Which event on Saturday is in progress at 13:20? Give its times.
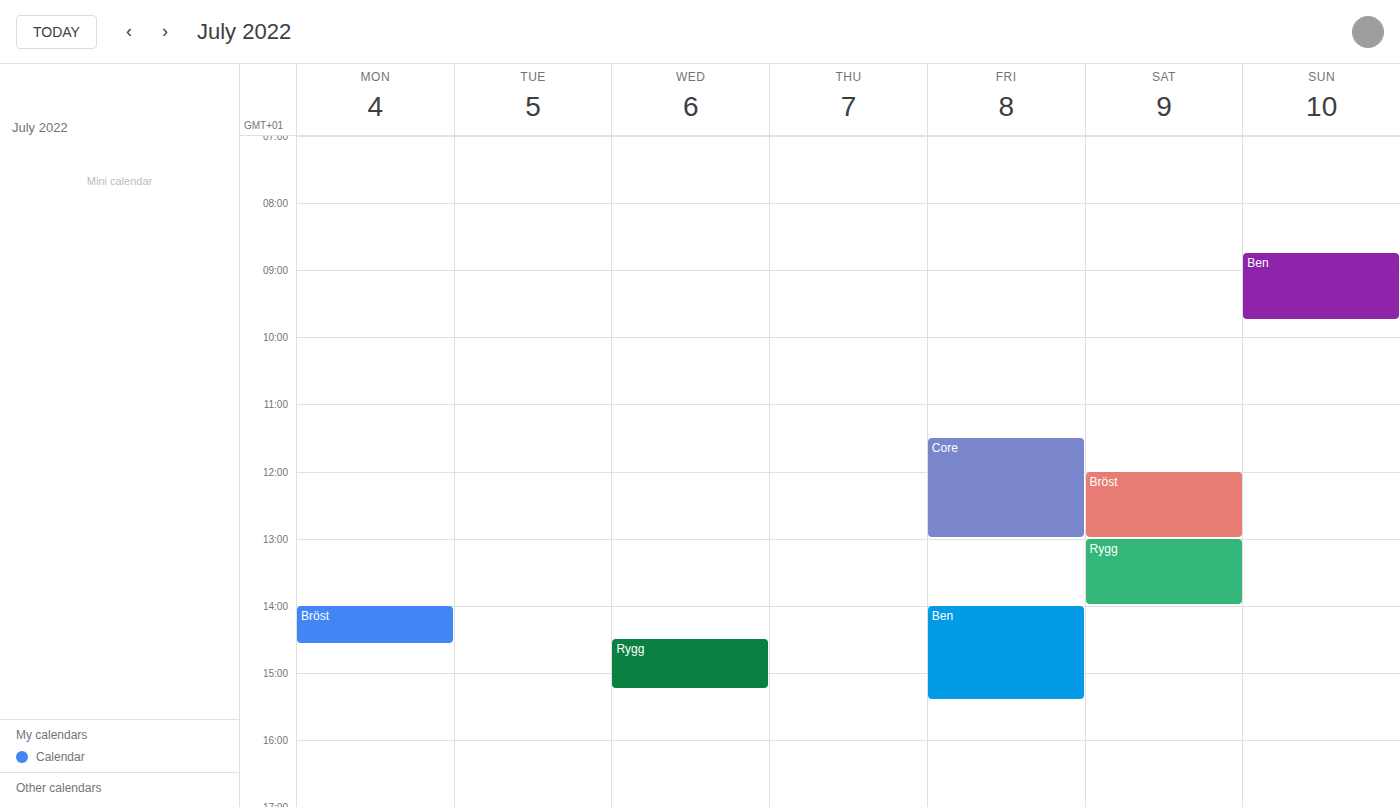
"Rygg", 13:00 to 14:00